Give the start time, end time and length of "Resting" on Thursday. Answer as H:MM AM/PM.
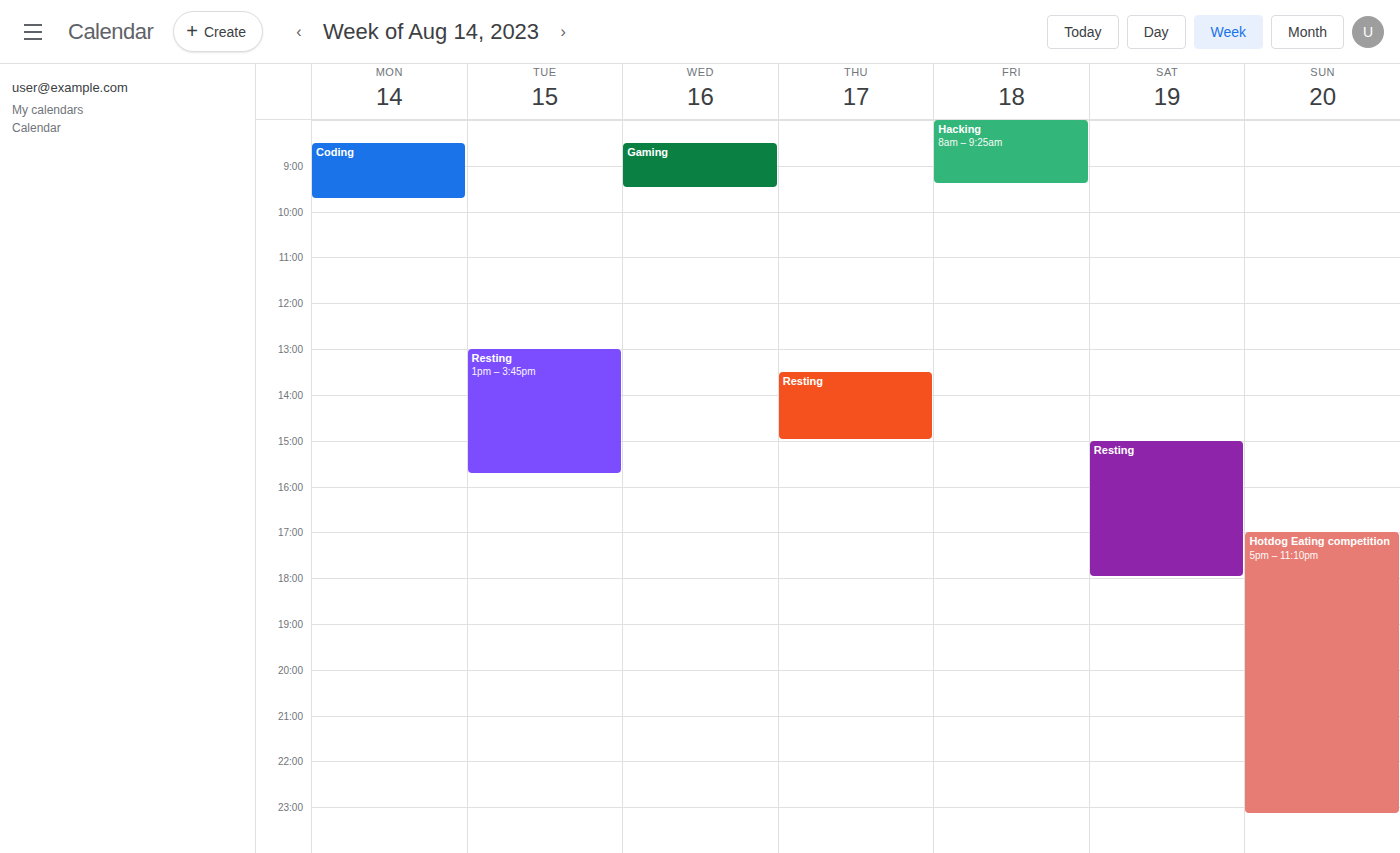
1:30 PM to 3:00 PM, 1 hour 30 minutes